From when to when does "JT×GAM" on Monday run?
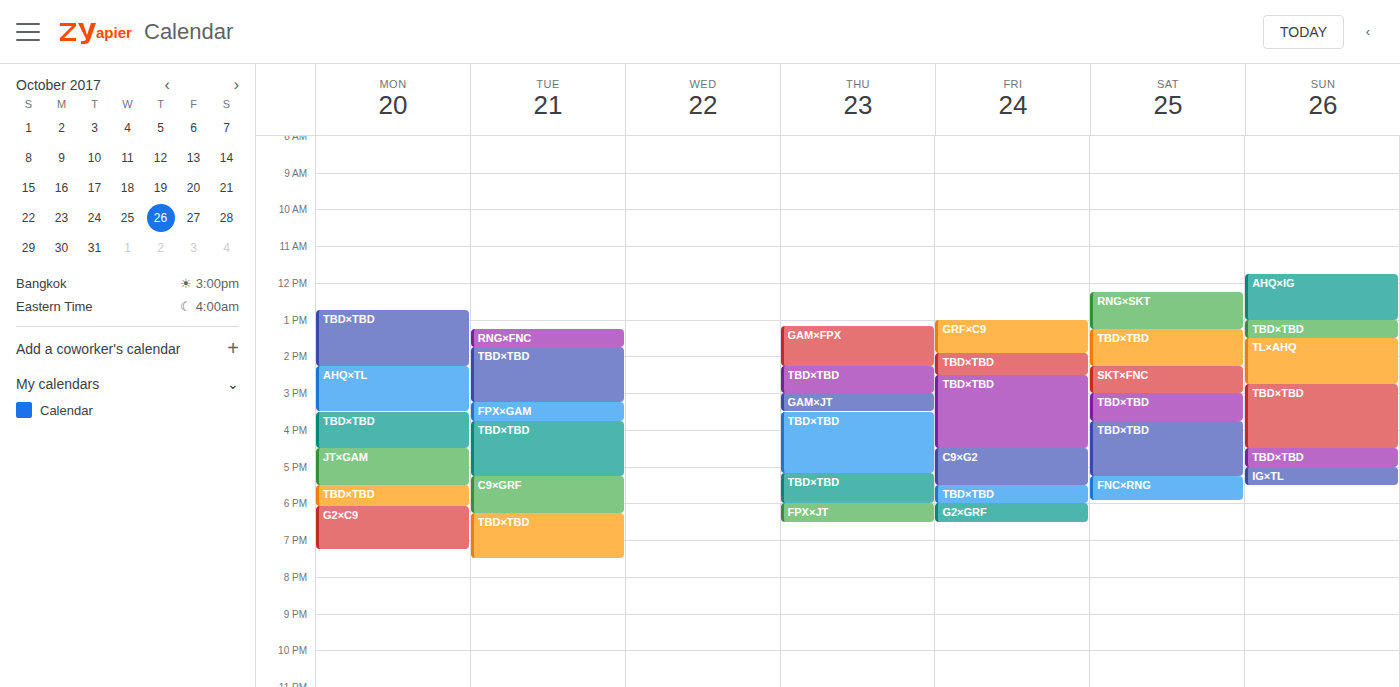
4:30 PM to 5:30 PM